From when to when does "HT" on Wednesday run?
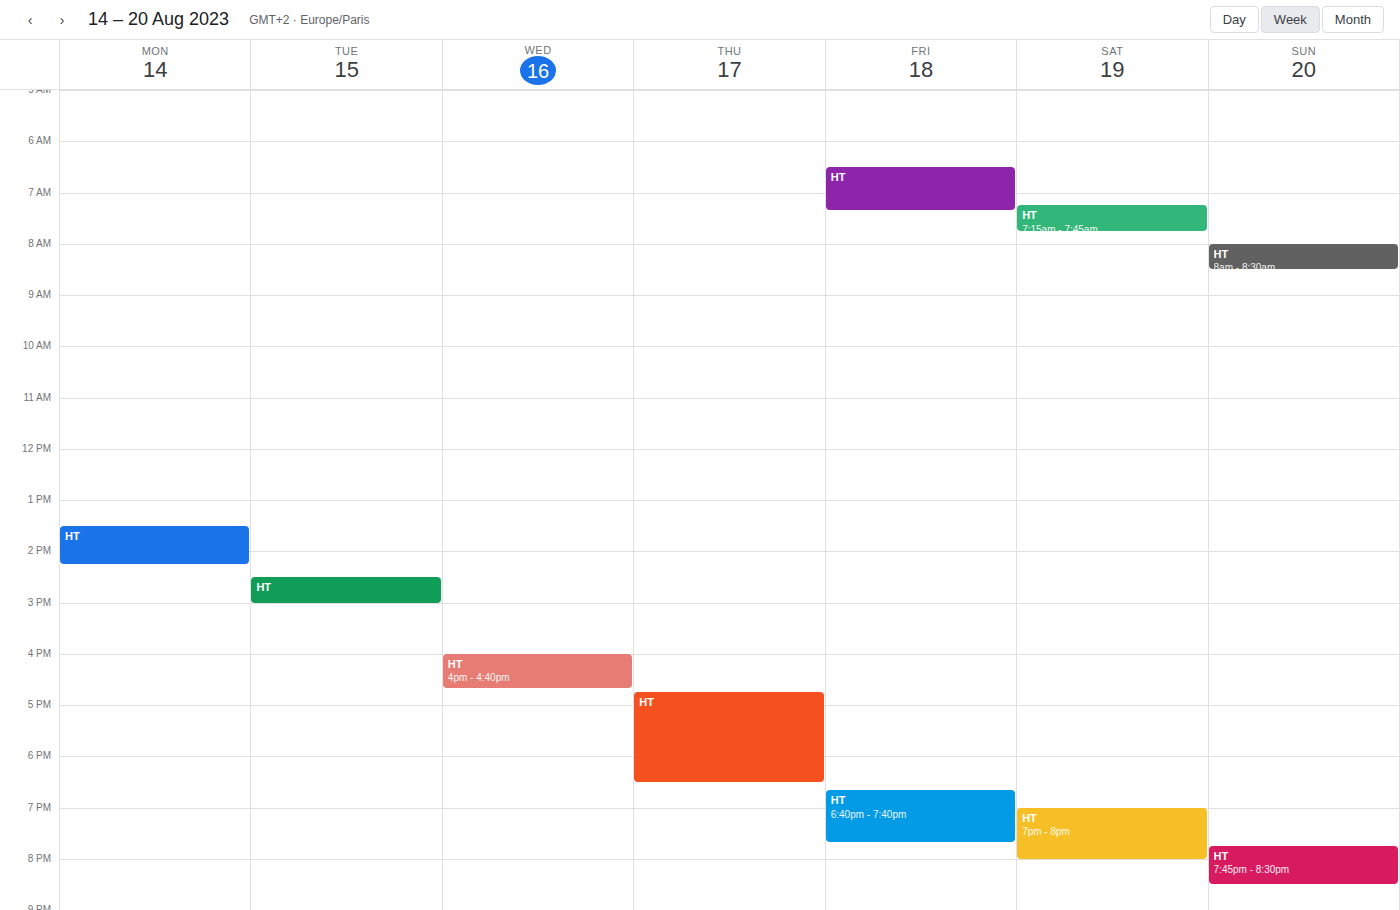
4:00 PM to 4:40 PM